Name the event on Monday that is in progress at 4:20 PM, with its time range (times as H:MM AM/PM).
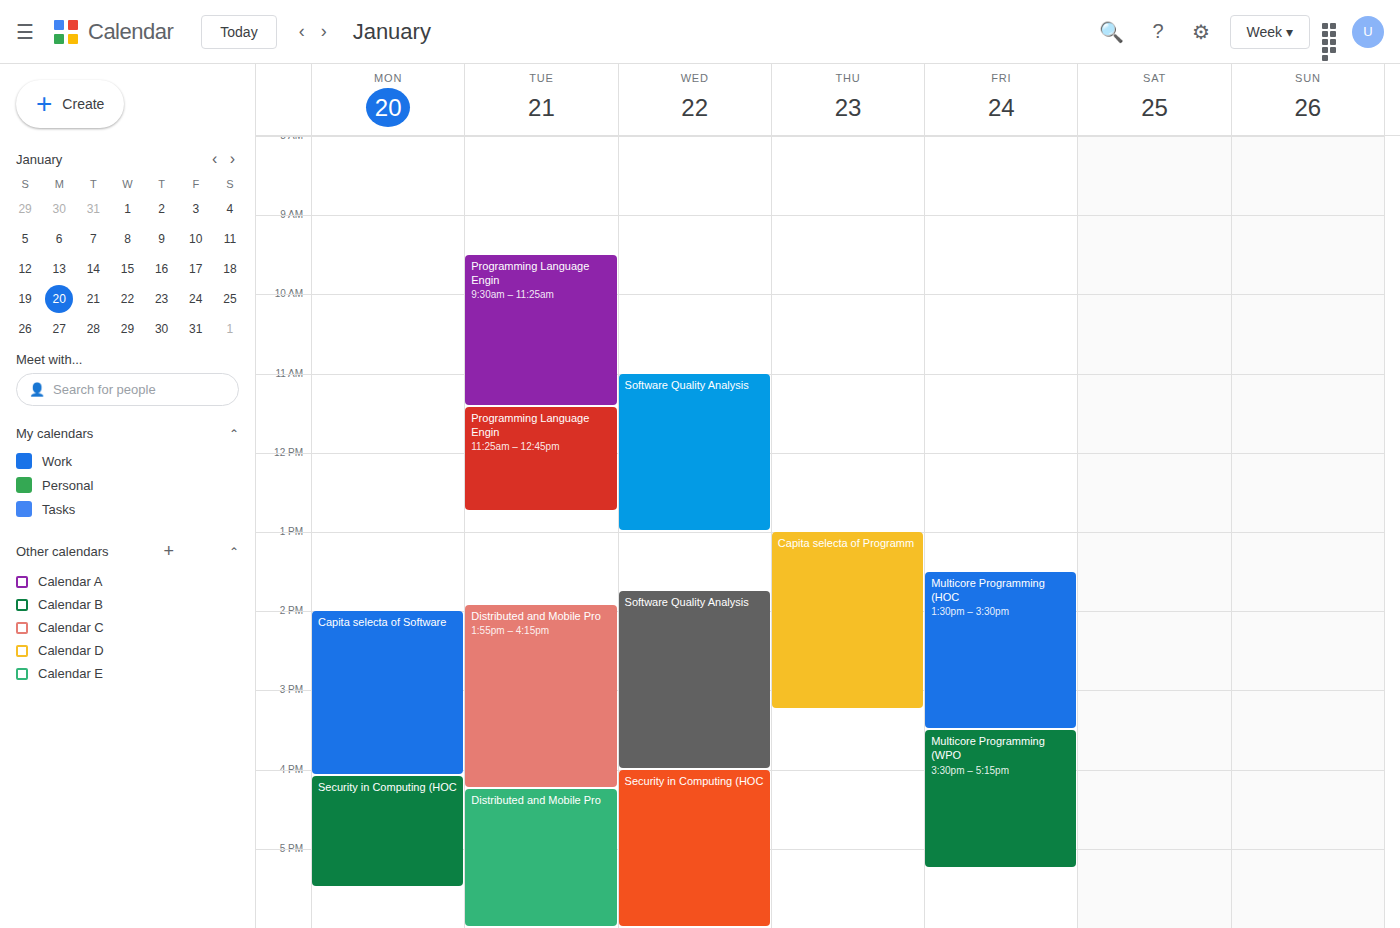
"Security in Computing (HOC", 4:05 PM to 5:30 PM